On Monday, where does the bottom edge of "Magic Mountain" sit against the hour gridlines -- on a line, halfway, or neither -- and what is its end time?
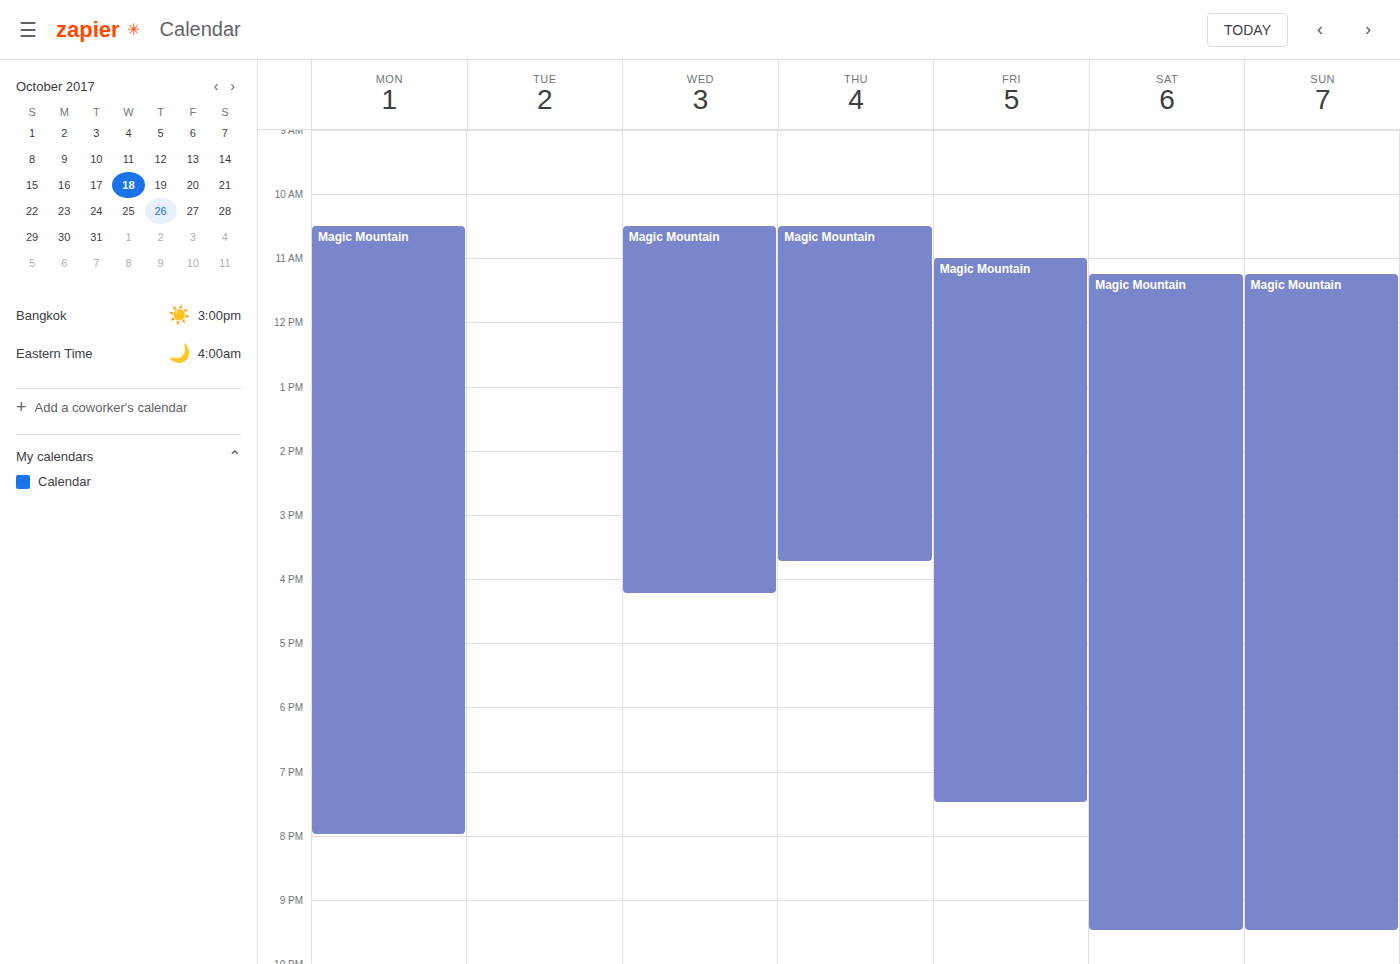
8:00 PM -- exactly on the 8 PM line.